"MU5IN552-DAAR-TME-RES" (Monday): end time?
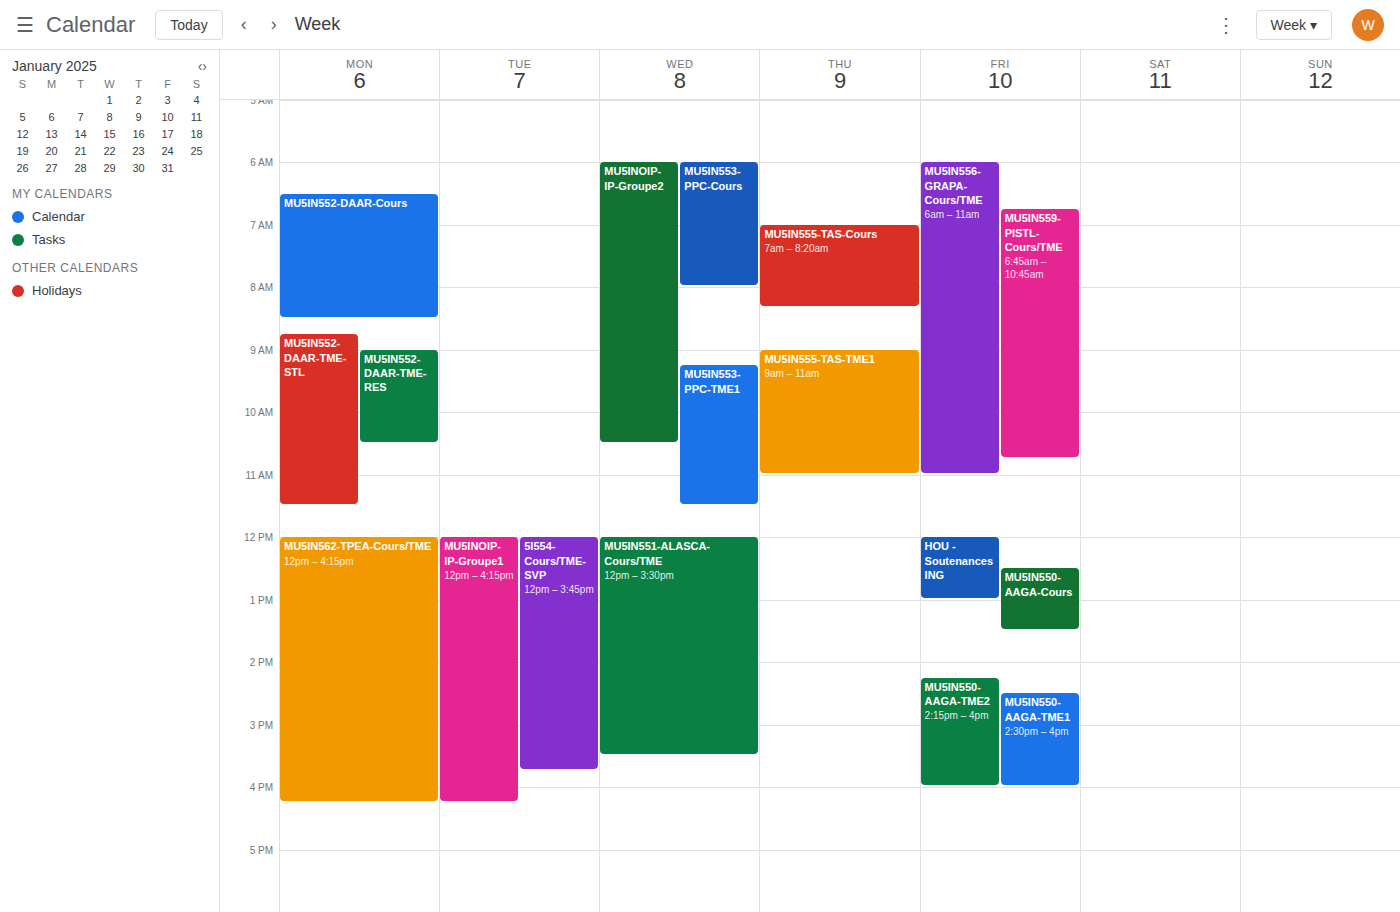
10:30